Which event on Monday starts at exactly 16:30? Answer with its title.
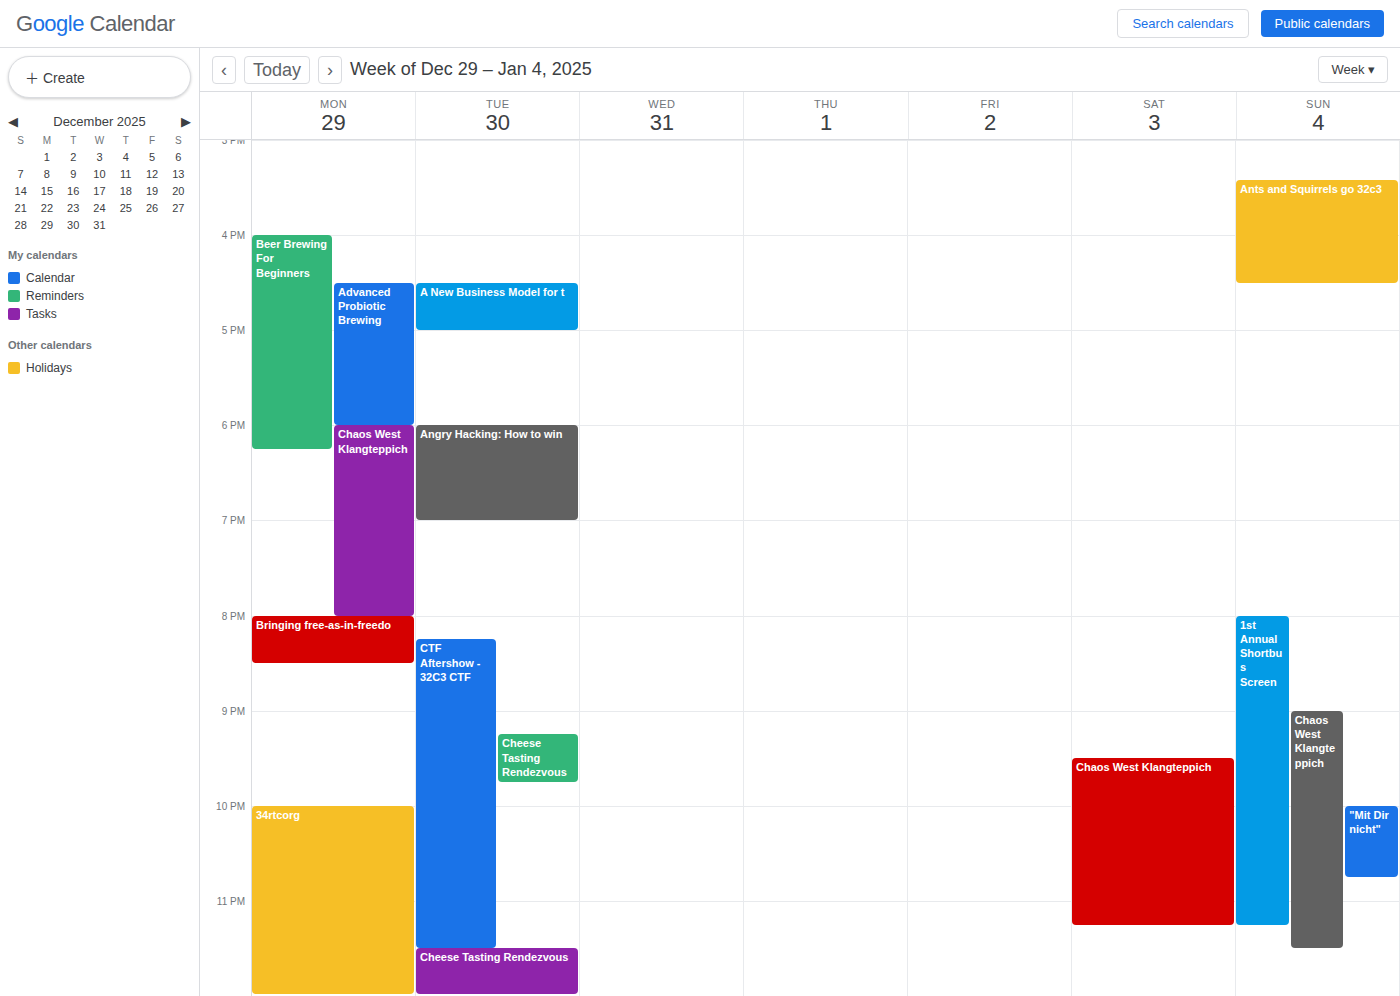
"Advanced Probiotic Brewing"